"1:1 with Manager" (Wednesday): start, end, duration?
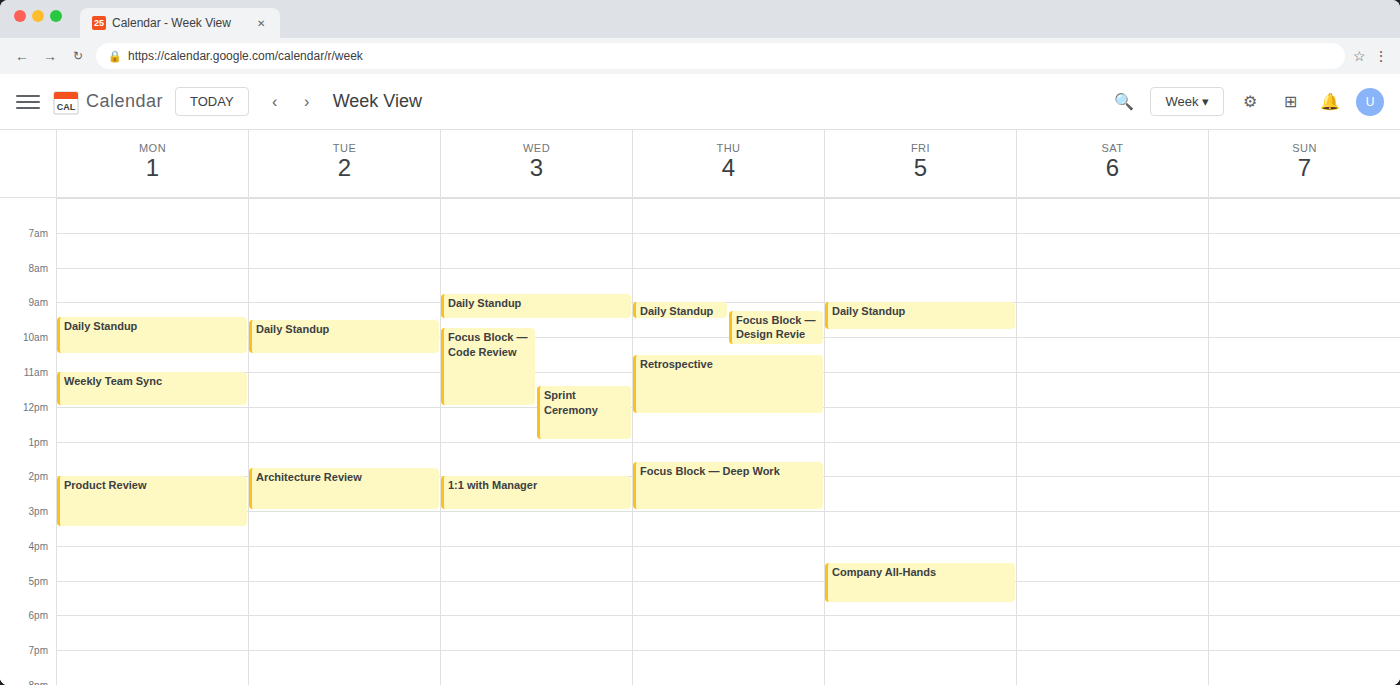
2:00 PM to 3:00 PM, 1 hour